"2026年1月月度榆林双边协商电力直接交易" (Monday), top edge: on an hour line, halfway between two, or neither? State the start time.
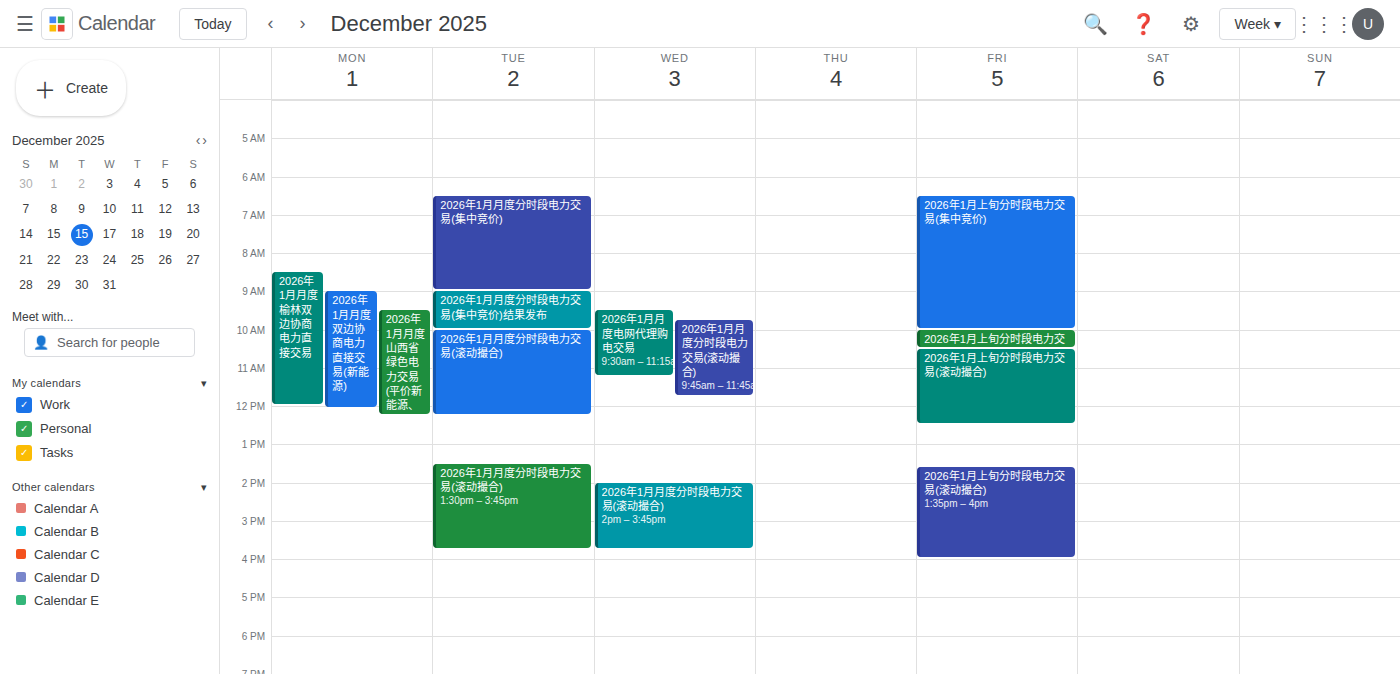
8:30 AM -- halfway between the 8 AM and 9 AM lines.